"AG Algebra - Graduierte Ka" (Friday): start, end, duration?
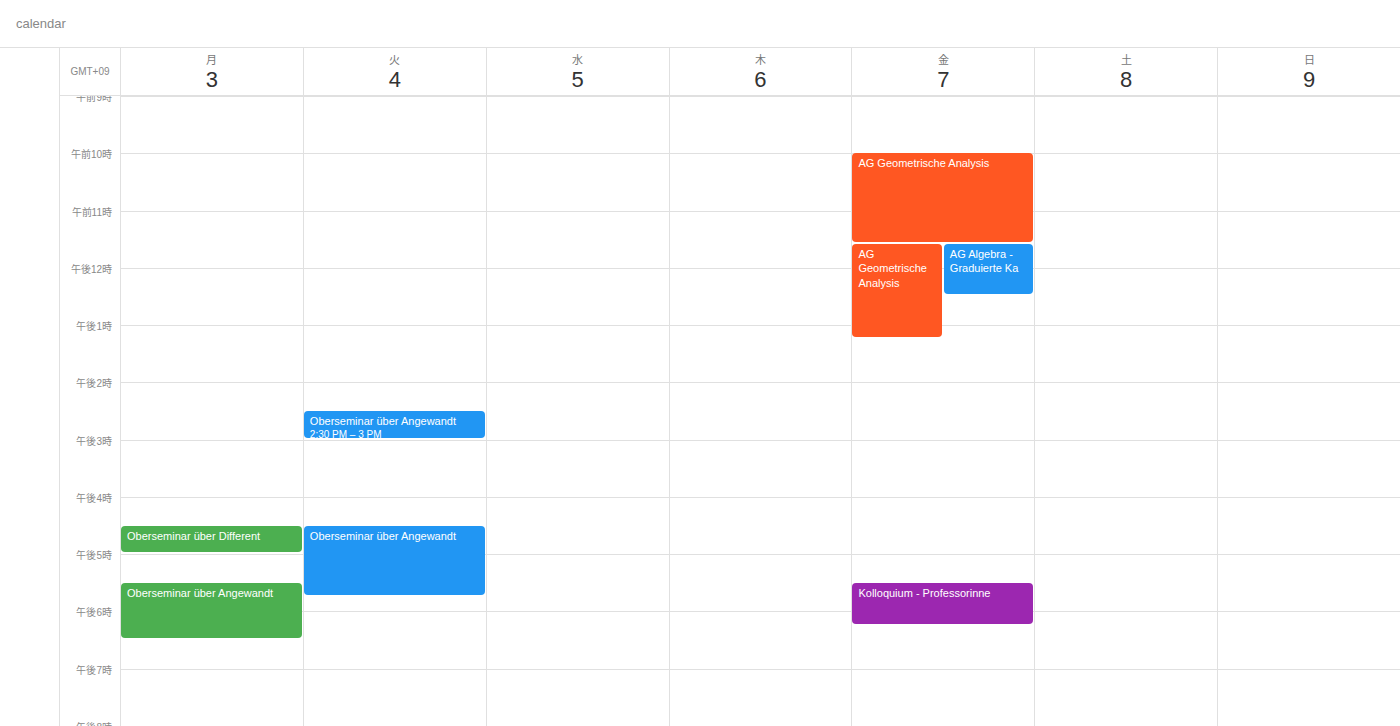
11:35 to 12:30, 55 minutes